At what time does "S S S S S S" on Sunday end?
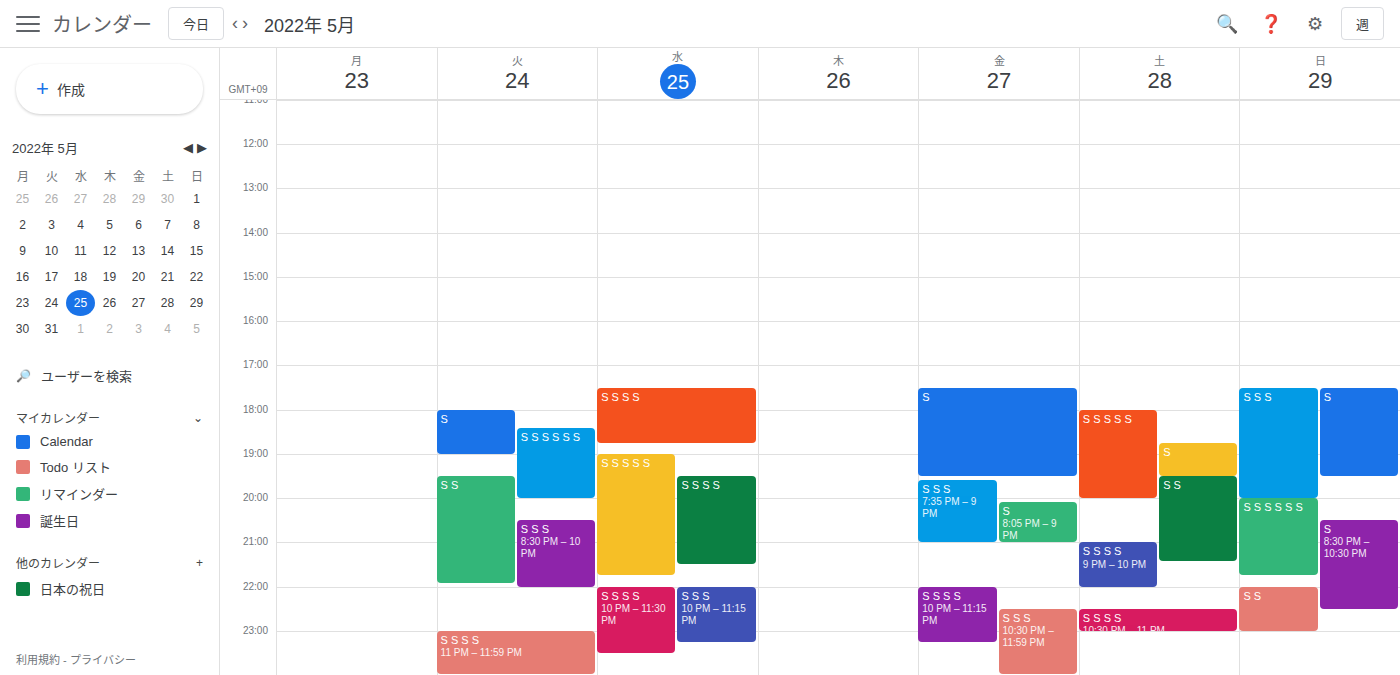
9:45 PM